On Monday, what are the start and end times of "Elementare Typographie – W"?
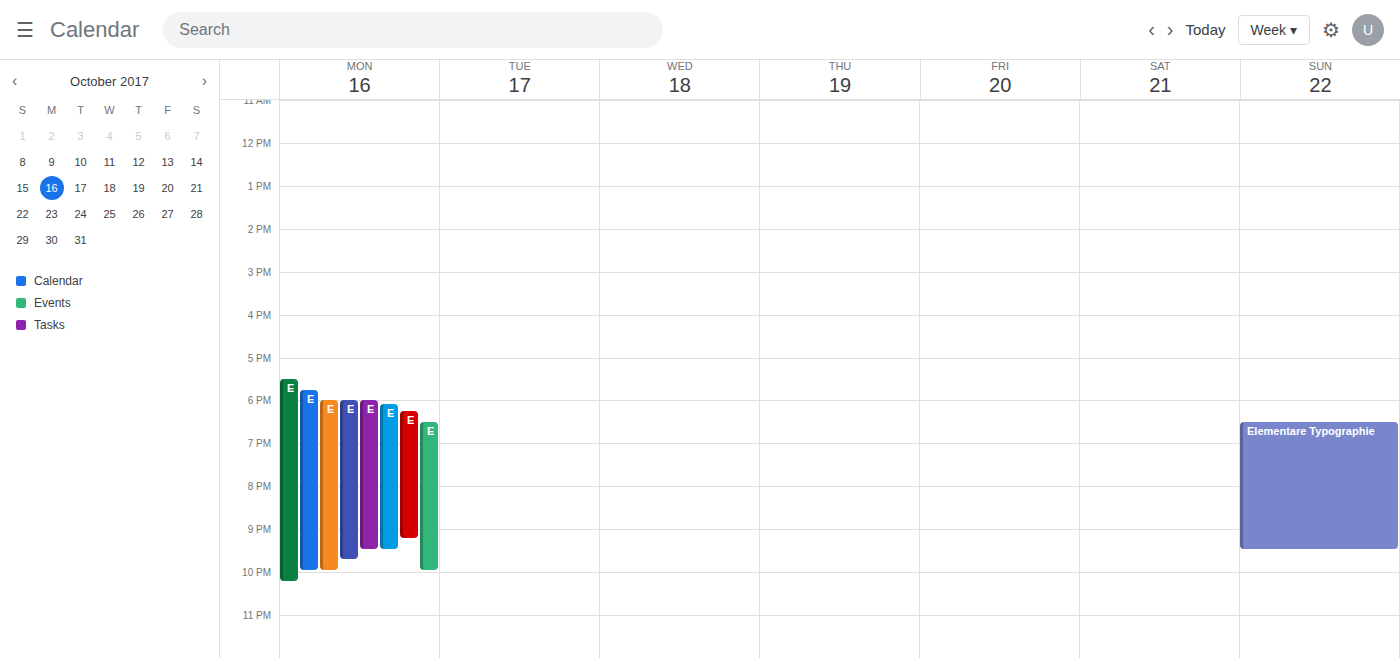
18:00 to 21:45